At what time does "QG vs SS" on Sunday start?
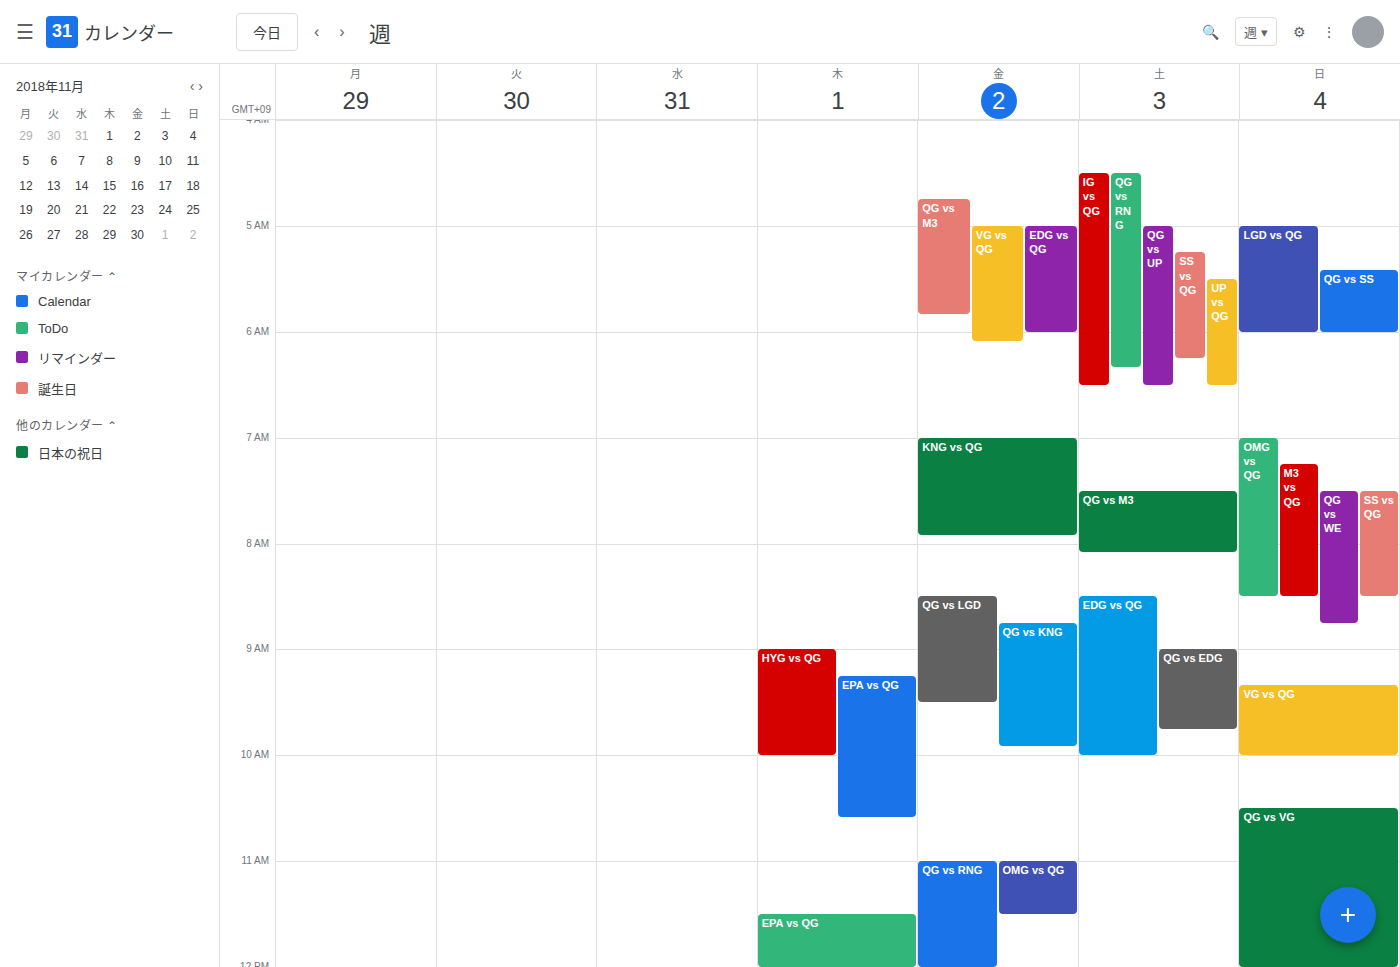
05:25